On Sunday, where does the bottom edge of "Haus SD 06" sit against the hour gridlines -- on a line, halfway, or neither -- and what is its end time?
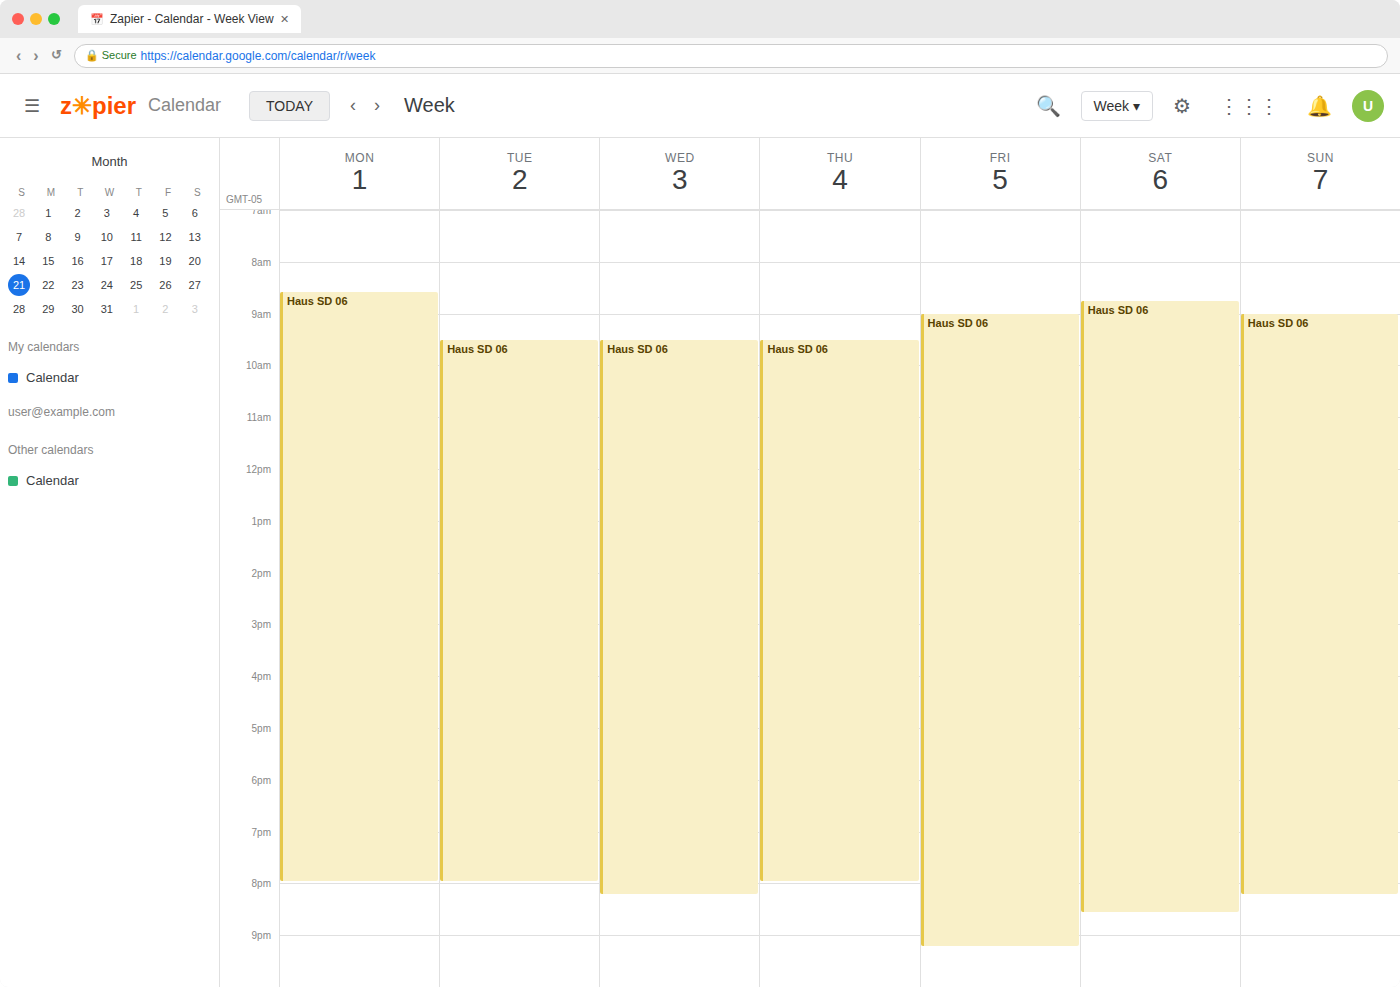
8:15 PM -- neither: a quarter of the way from the 8 PM line to the 9 PM line.